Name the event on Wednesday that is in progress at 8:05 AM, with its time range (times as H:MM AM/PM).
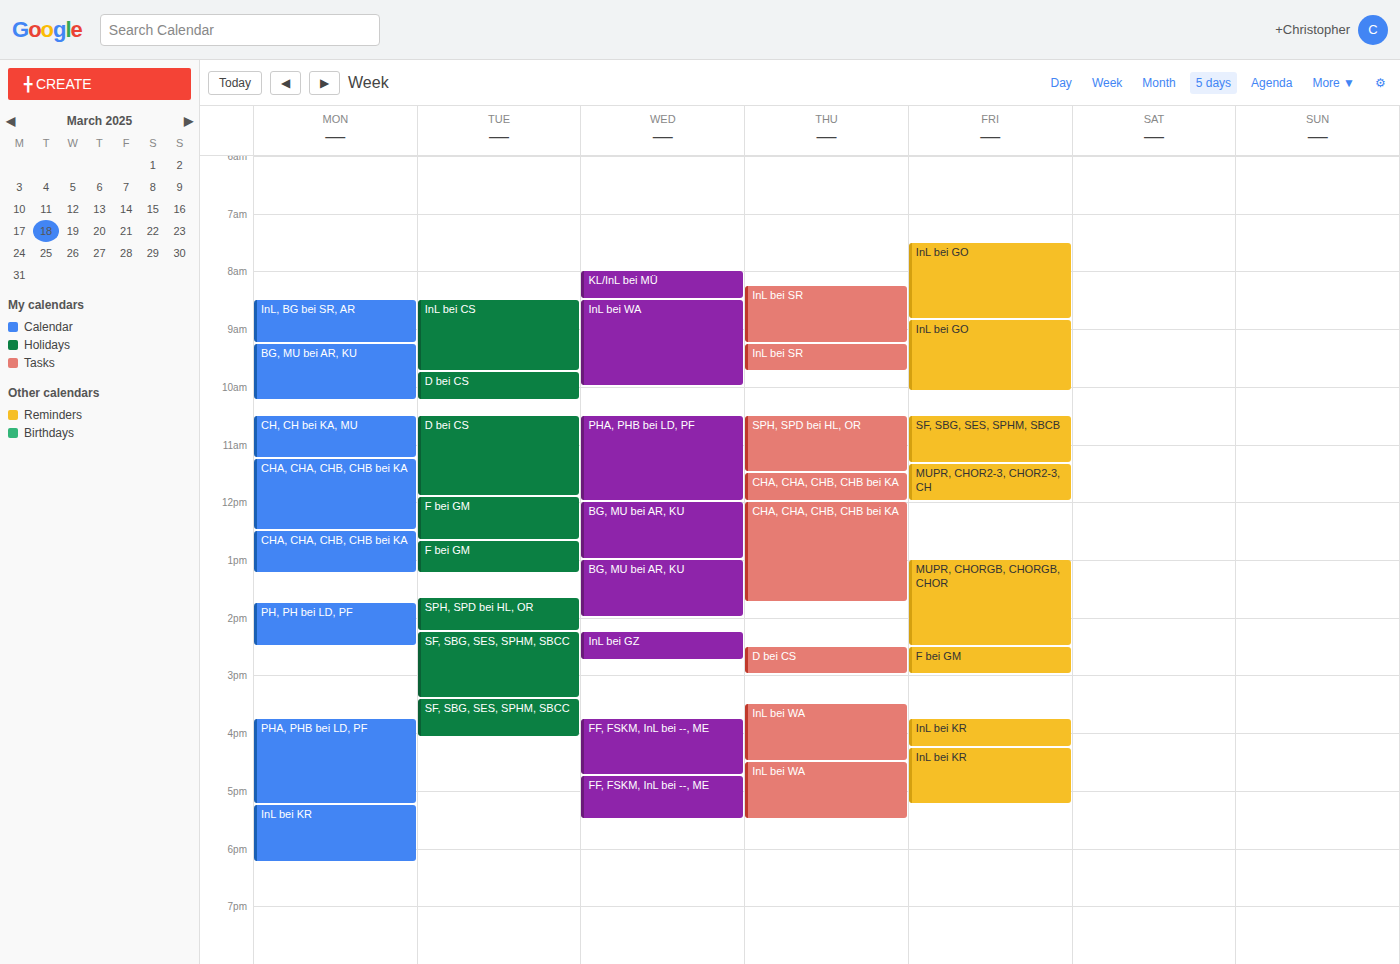
"KL/InL bei MÜ", 8:00 AM to 8:30 AM